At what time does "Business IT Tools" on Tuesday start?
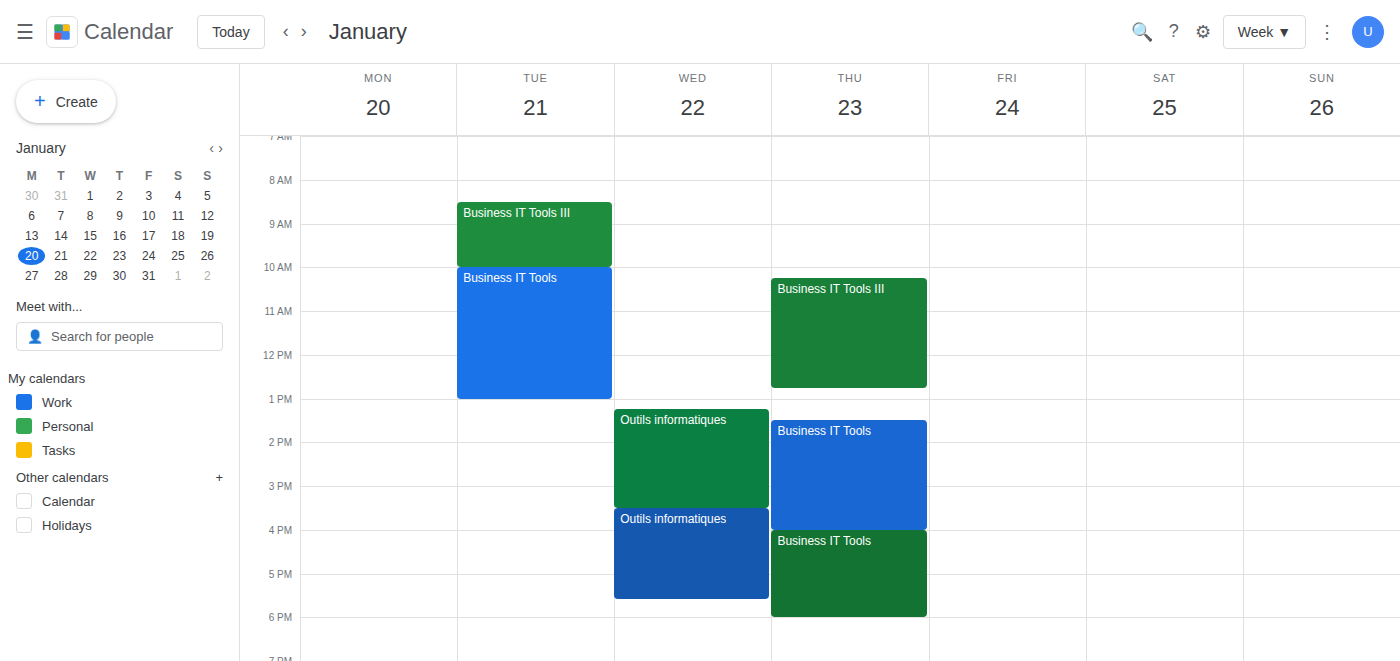
10:00 AM